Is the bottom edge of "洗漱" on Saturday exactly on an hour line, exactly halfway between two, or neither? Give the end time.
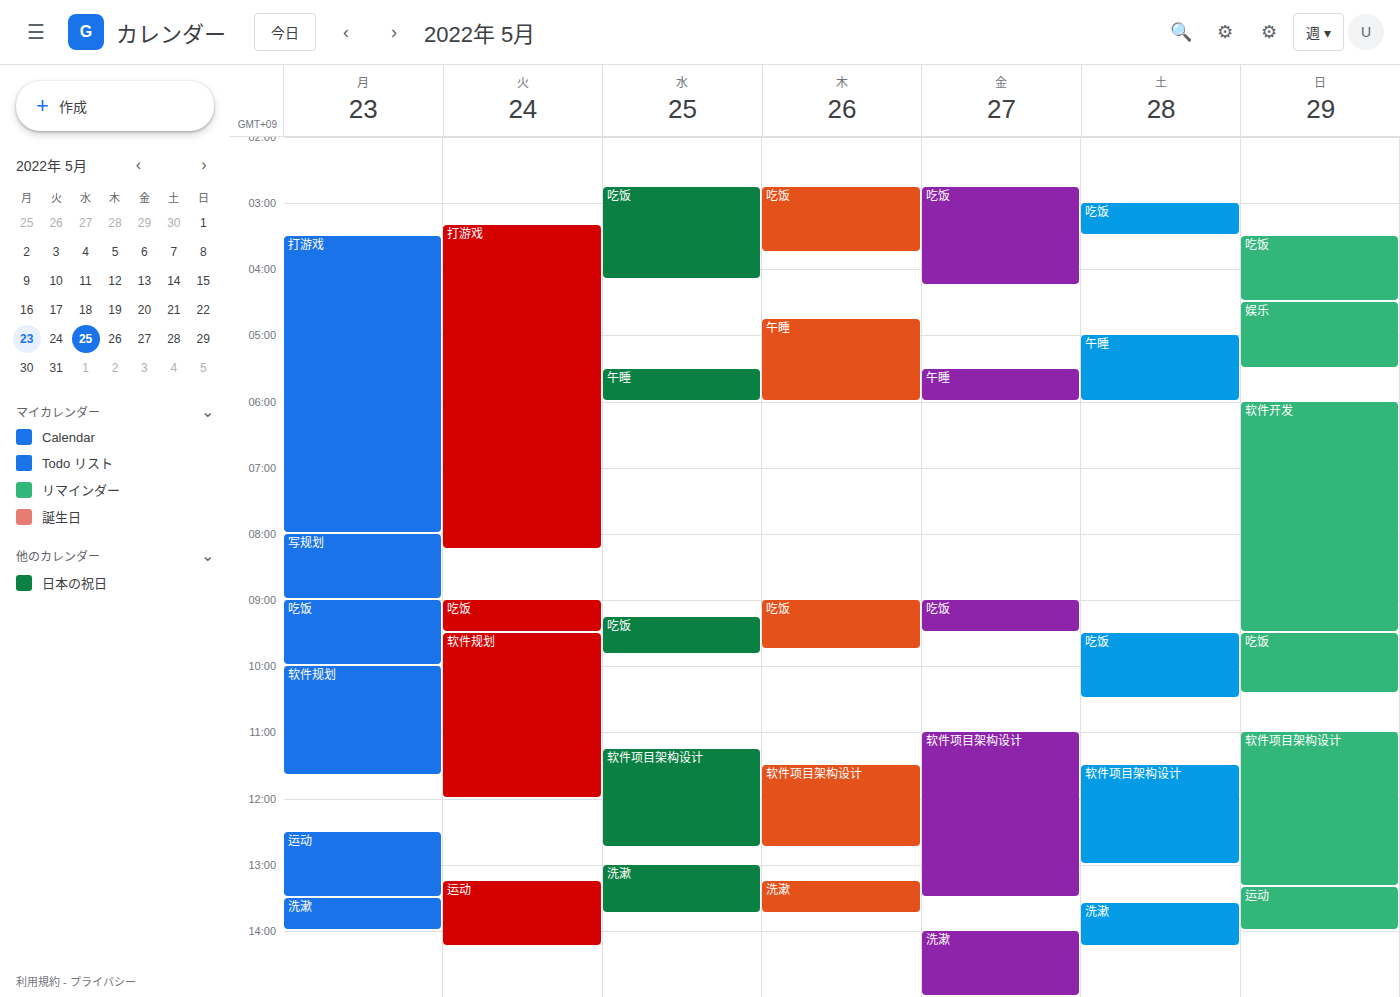
2:15 PM -- neither: a quarter of the way from the 2 PM line to the 3 PM line.